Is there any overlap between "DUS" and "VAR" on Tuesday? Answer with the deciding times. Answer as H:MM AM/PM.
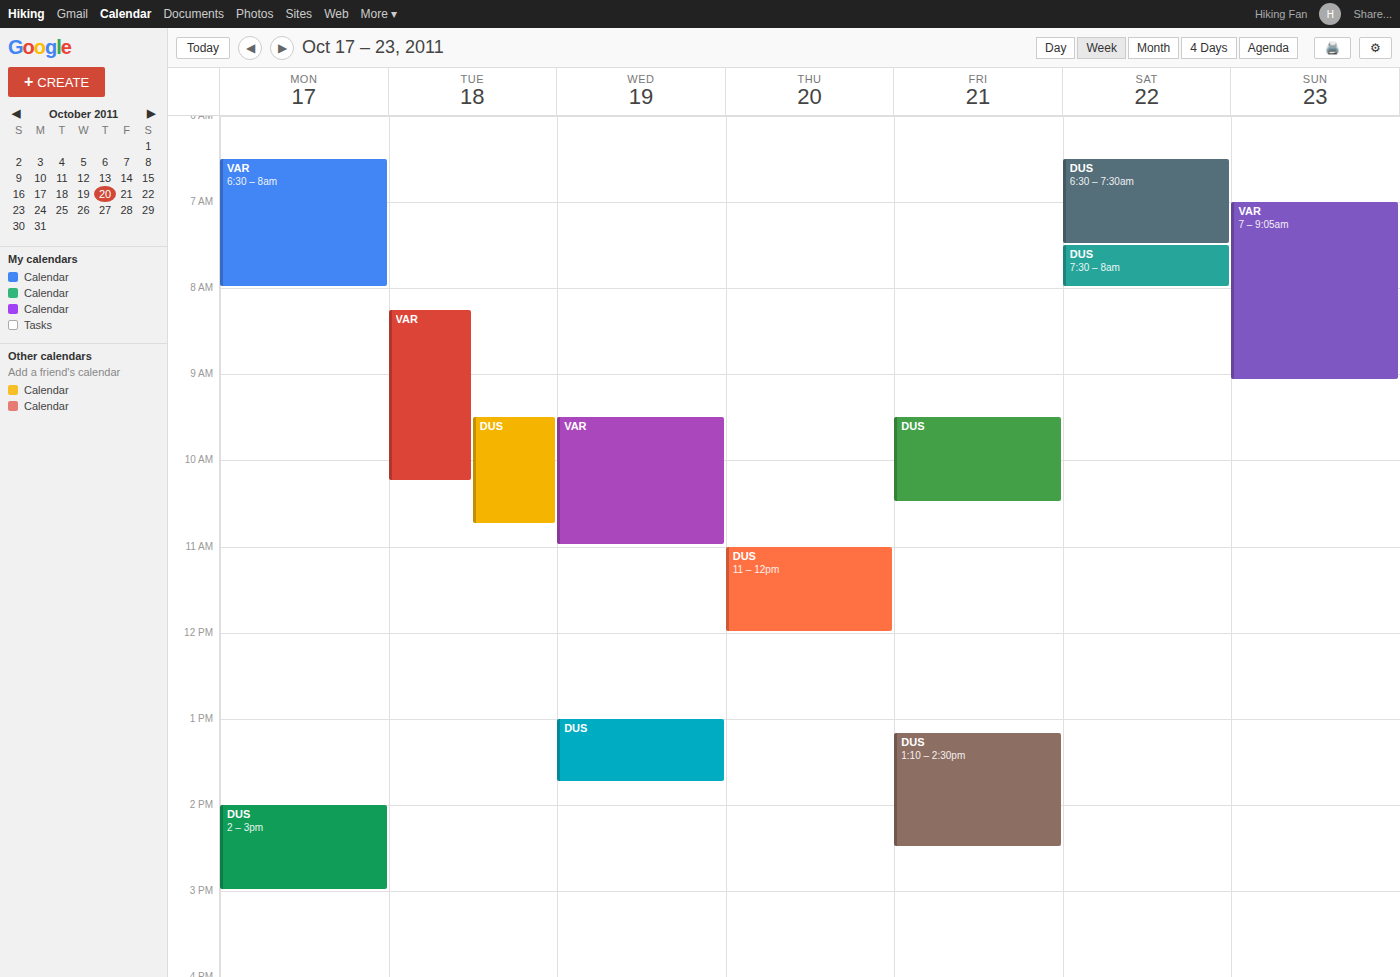
"DUS" starts at 9:30 AM, before "VAR" ends at 10:15 AM -- they overlap.